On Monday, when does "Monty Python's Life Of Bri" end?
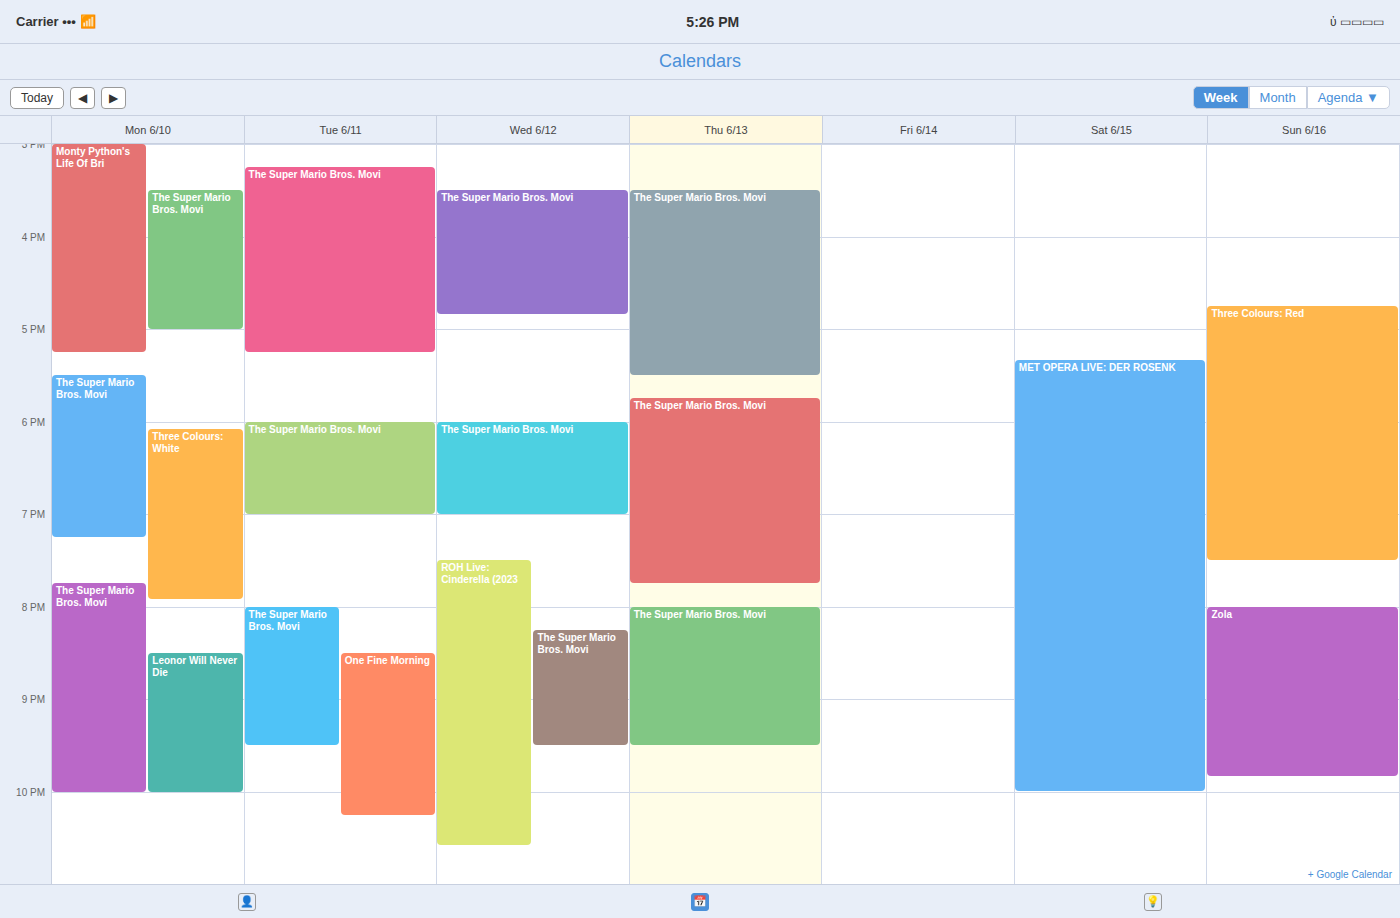
5:15 PM